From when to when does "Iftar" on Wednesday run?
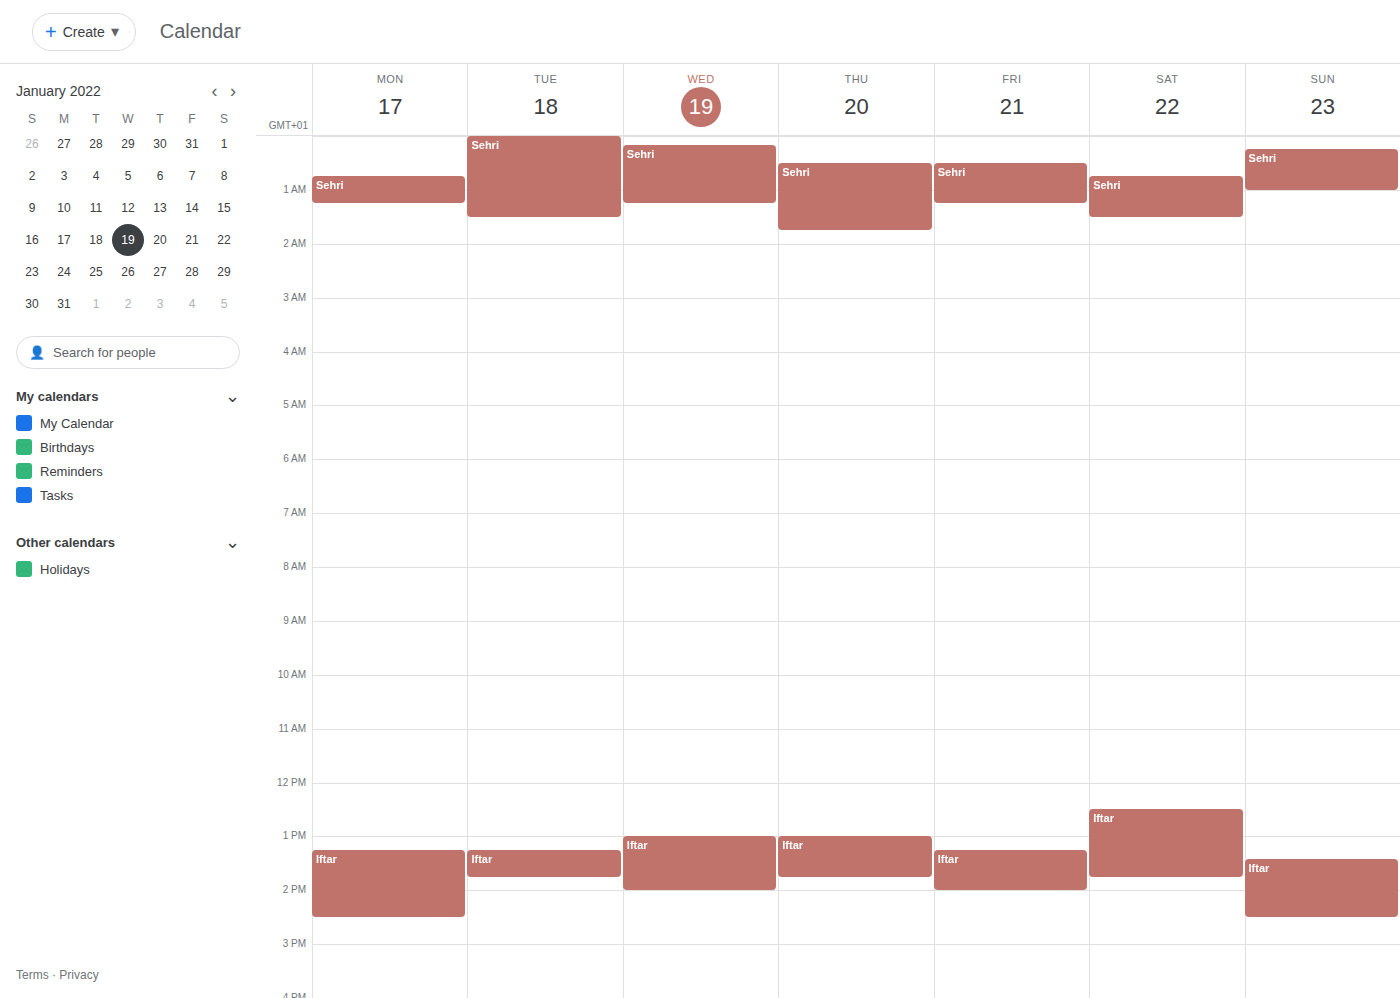
1:00 PM to 2:00 PM